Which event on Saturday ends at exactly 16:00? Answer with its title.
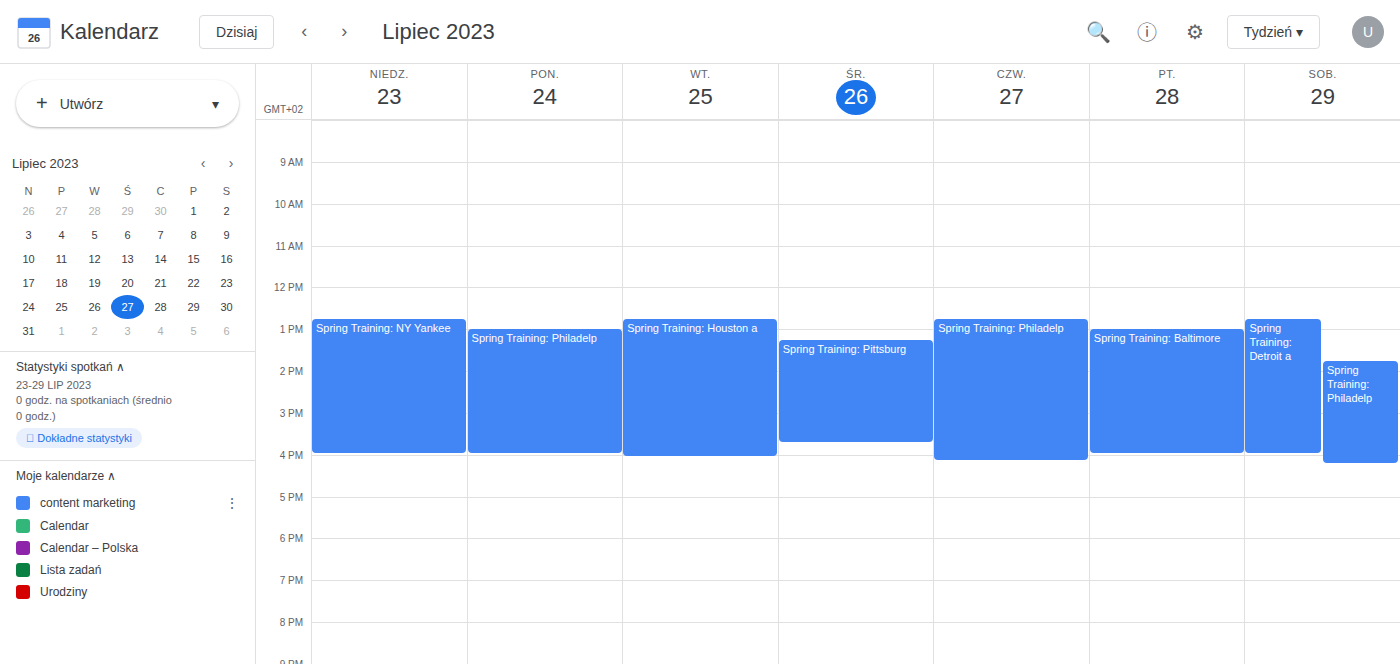
"Spring Training: Detroit a"